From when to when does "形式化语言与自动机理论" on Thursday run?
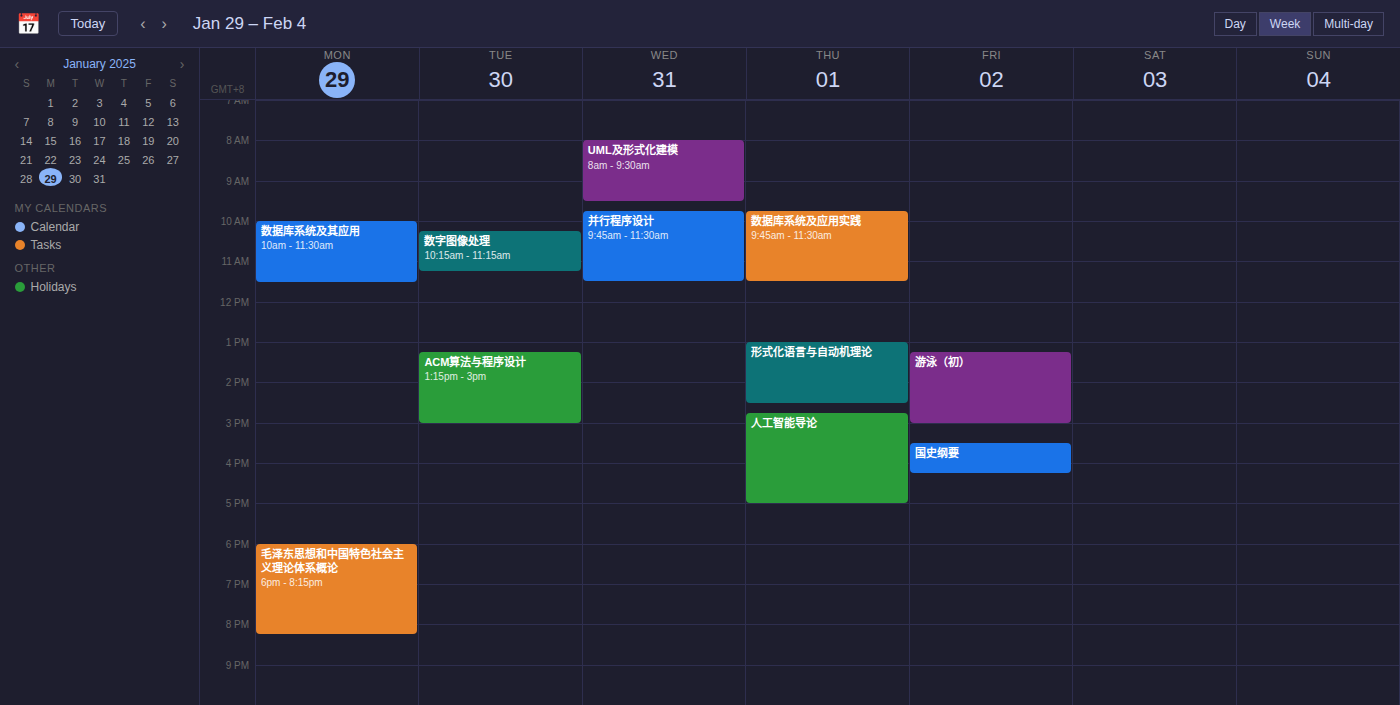
1:00 PM to 2:30 PM